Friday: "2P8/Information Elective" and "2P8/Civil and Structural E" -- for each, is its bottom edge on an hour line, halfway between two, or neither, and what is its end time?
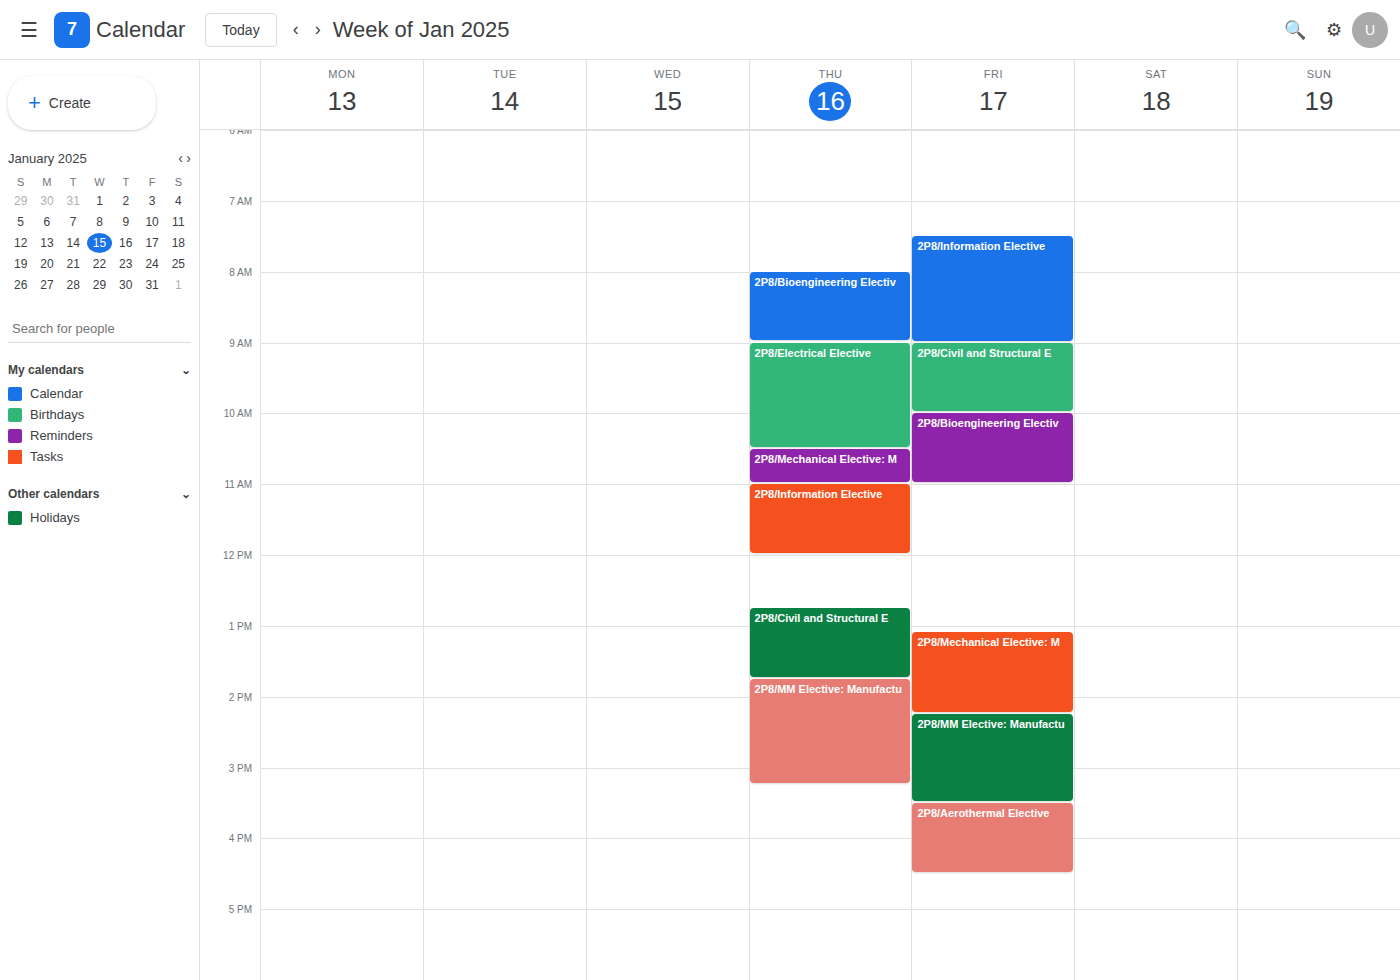
"2P8/Information Elective": 09:00, exactly on the 09:00 line. "2P8/Civil and Structural E": 10:00, exactly on the 10:00 line.